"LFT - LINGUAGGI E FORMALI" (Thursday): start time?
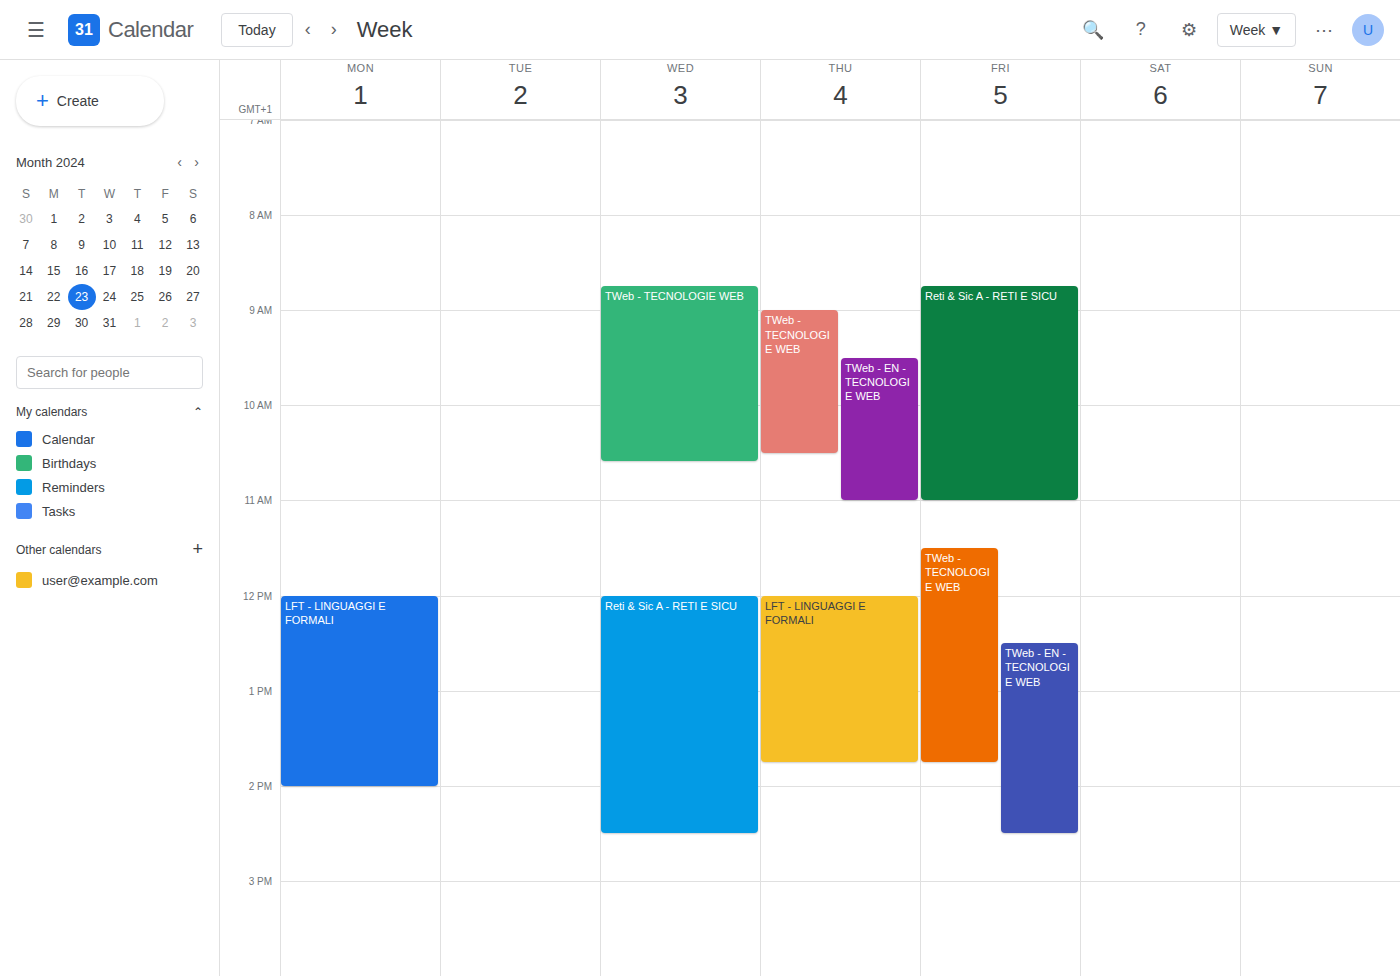
12:00 PM